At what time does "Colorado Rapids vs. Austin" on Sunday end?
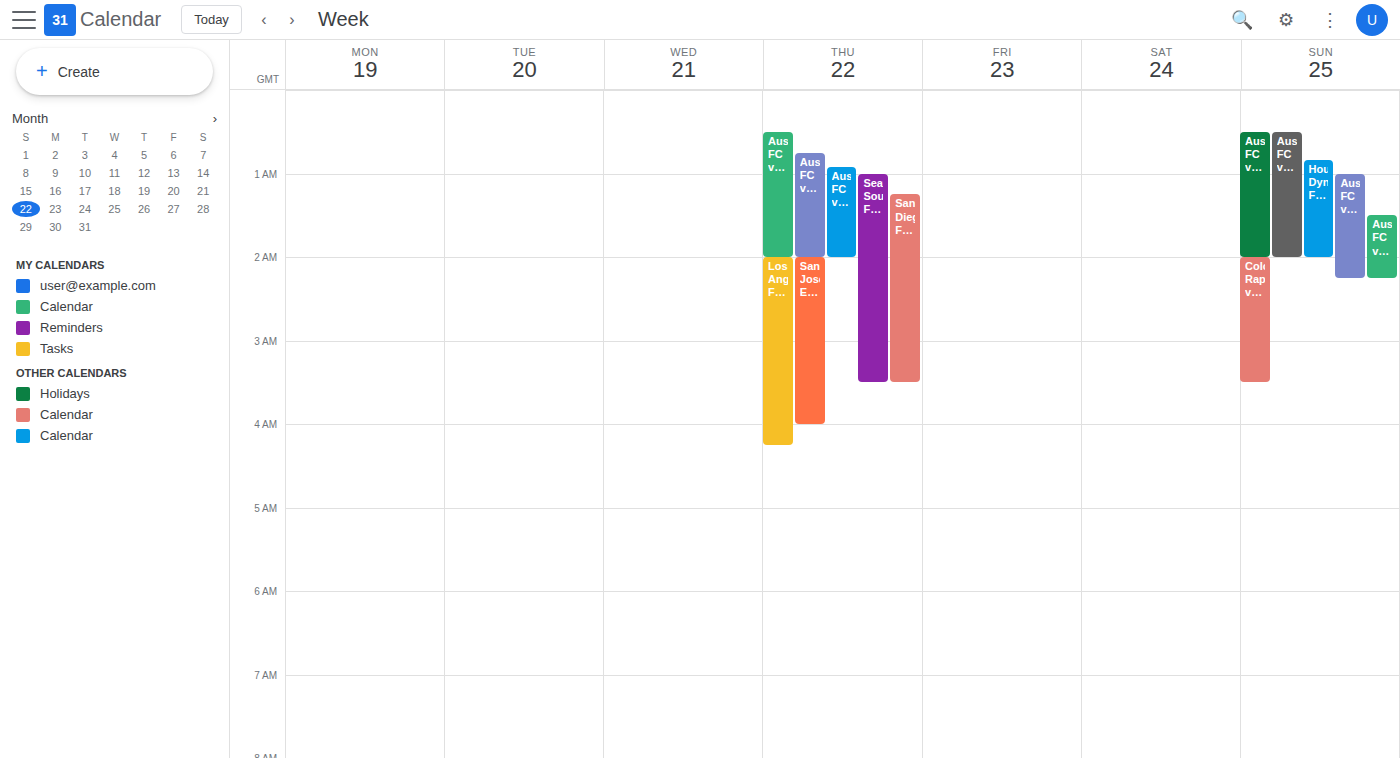
3:30 AM